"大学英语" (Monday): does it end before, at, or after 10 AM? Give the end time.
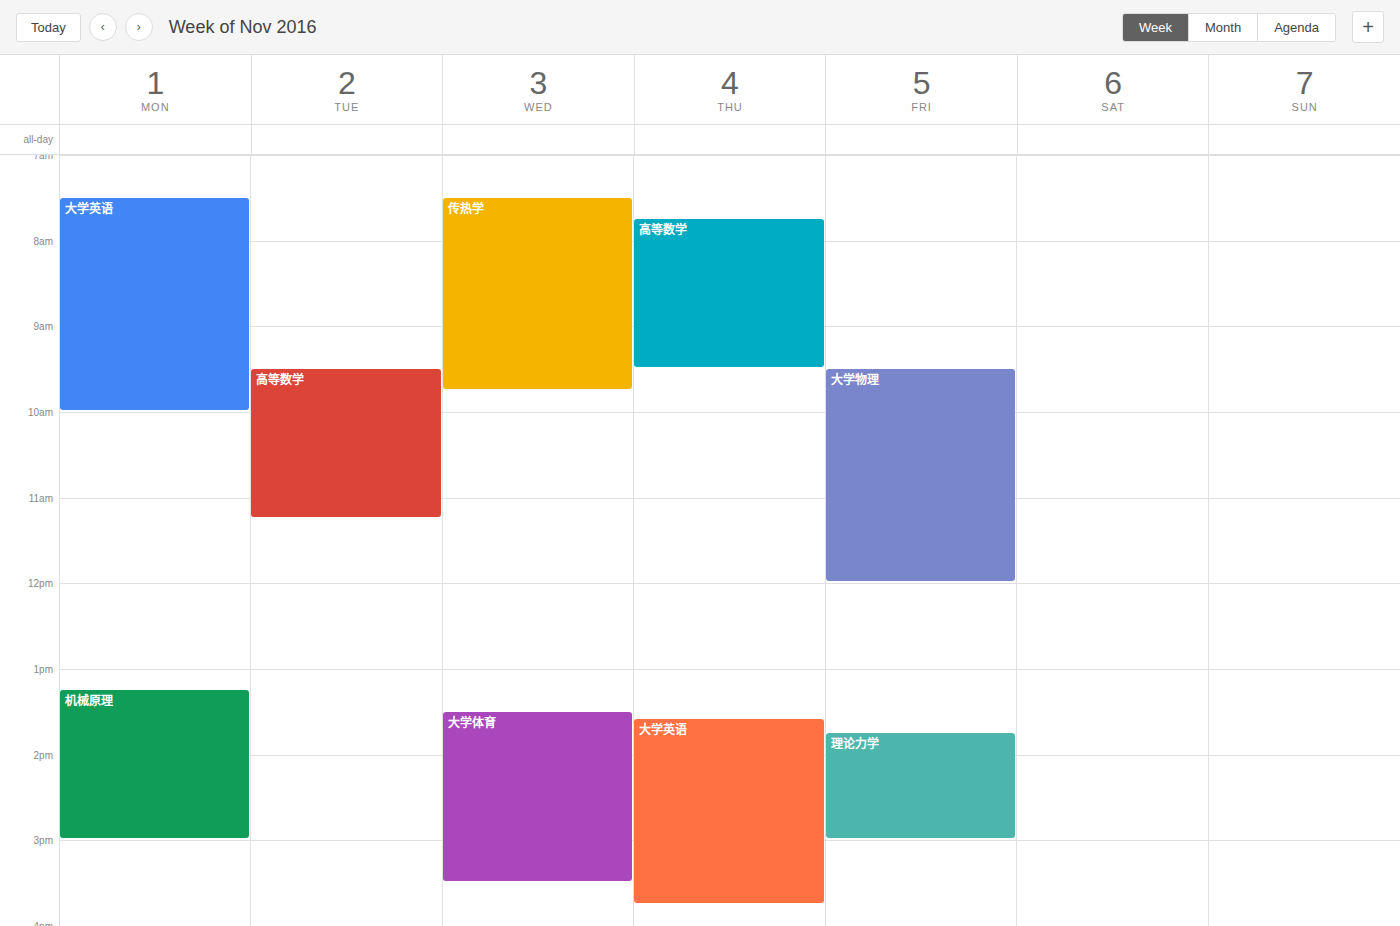
10:00 AM -- exactly at 10 AM, on the 10 AM line.